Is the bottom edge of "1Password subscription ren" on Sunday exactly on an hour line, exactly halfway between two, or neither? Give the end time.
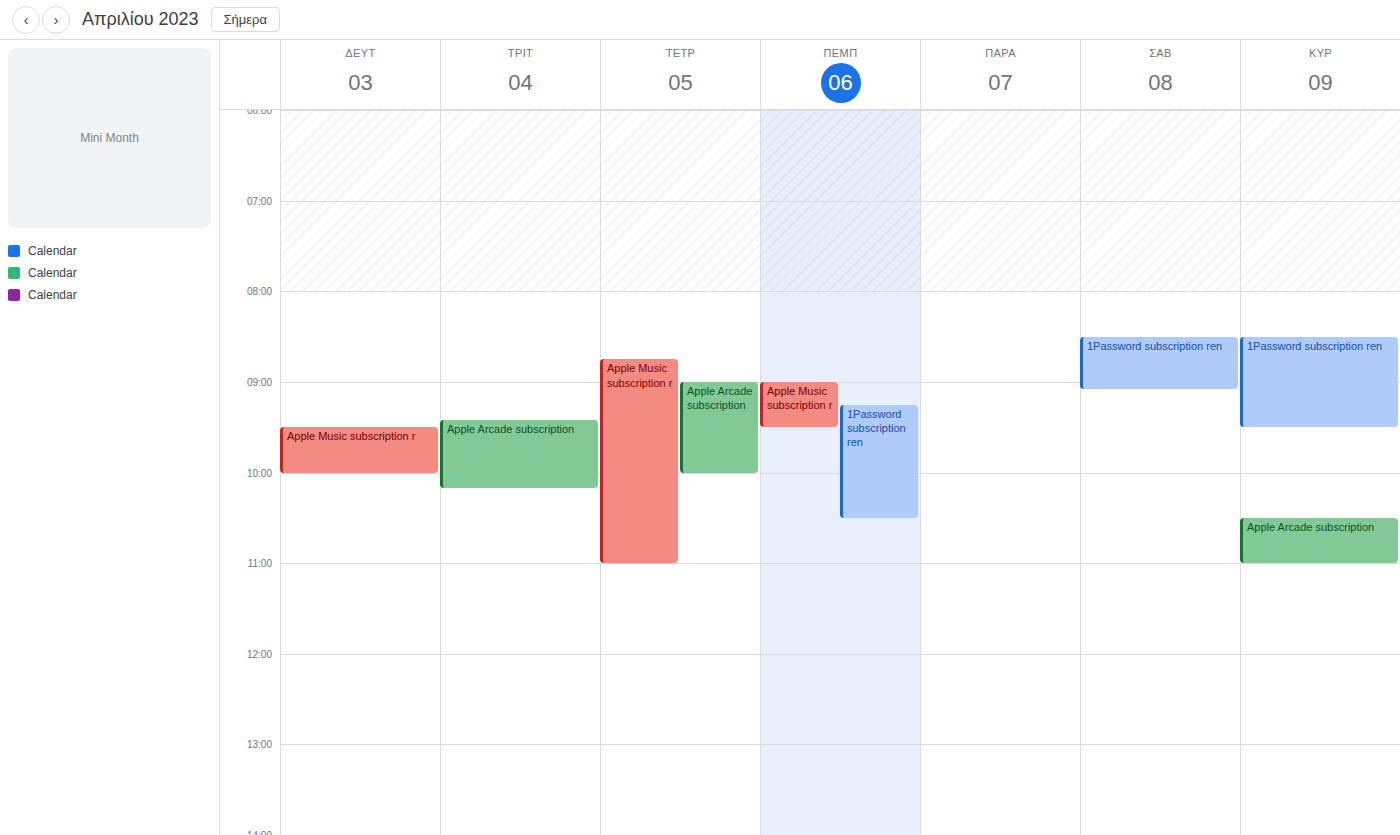
9:30 AM -- halfway between the 9 AM and 10 AM lines.